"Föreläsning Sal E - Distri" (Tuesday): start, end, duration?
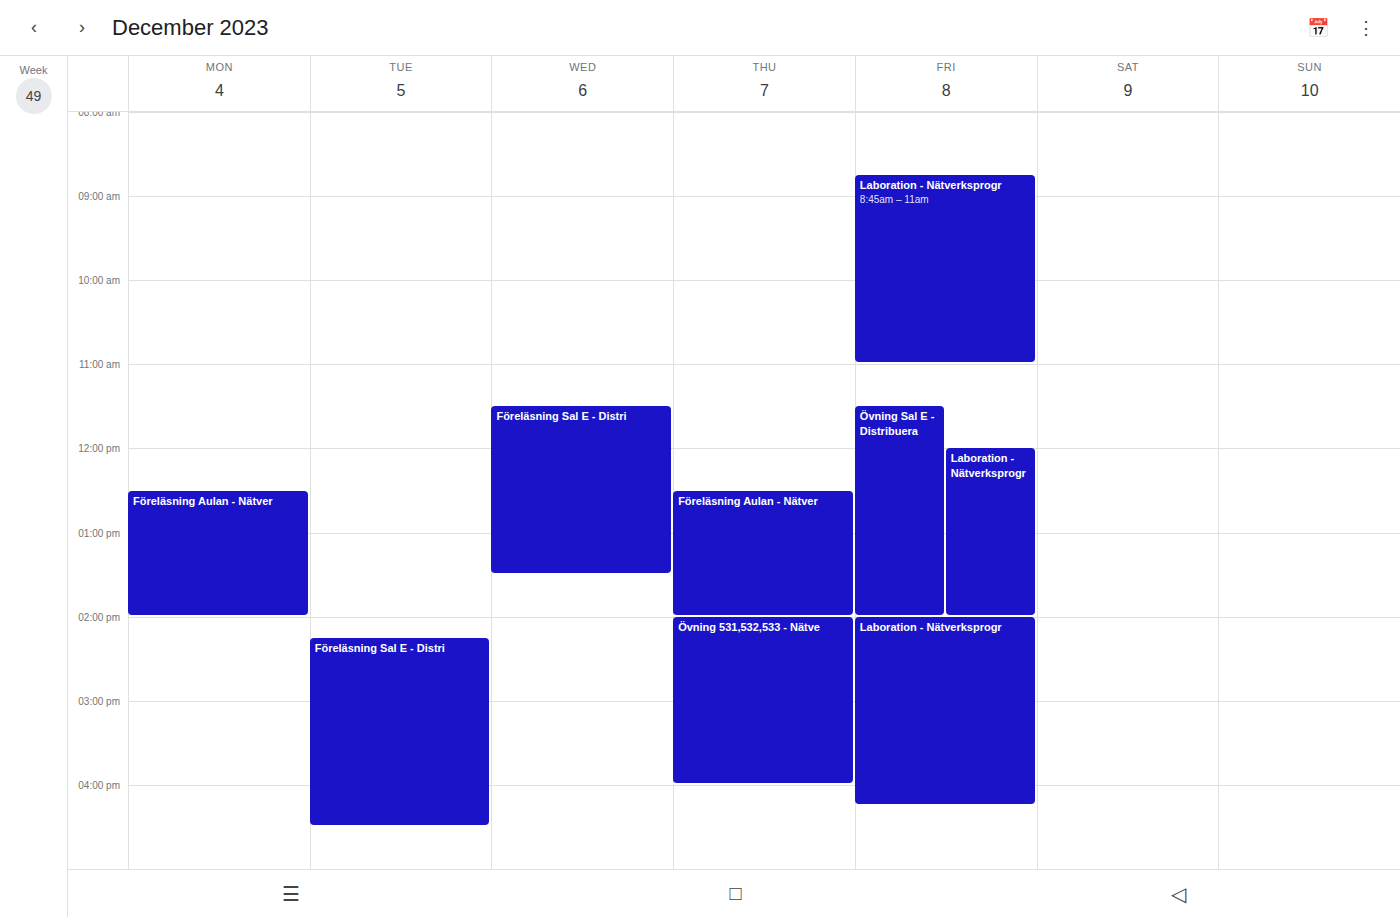
2:15 PM to 4:30 PM, 2 hours 15 minutes